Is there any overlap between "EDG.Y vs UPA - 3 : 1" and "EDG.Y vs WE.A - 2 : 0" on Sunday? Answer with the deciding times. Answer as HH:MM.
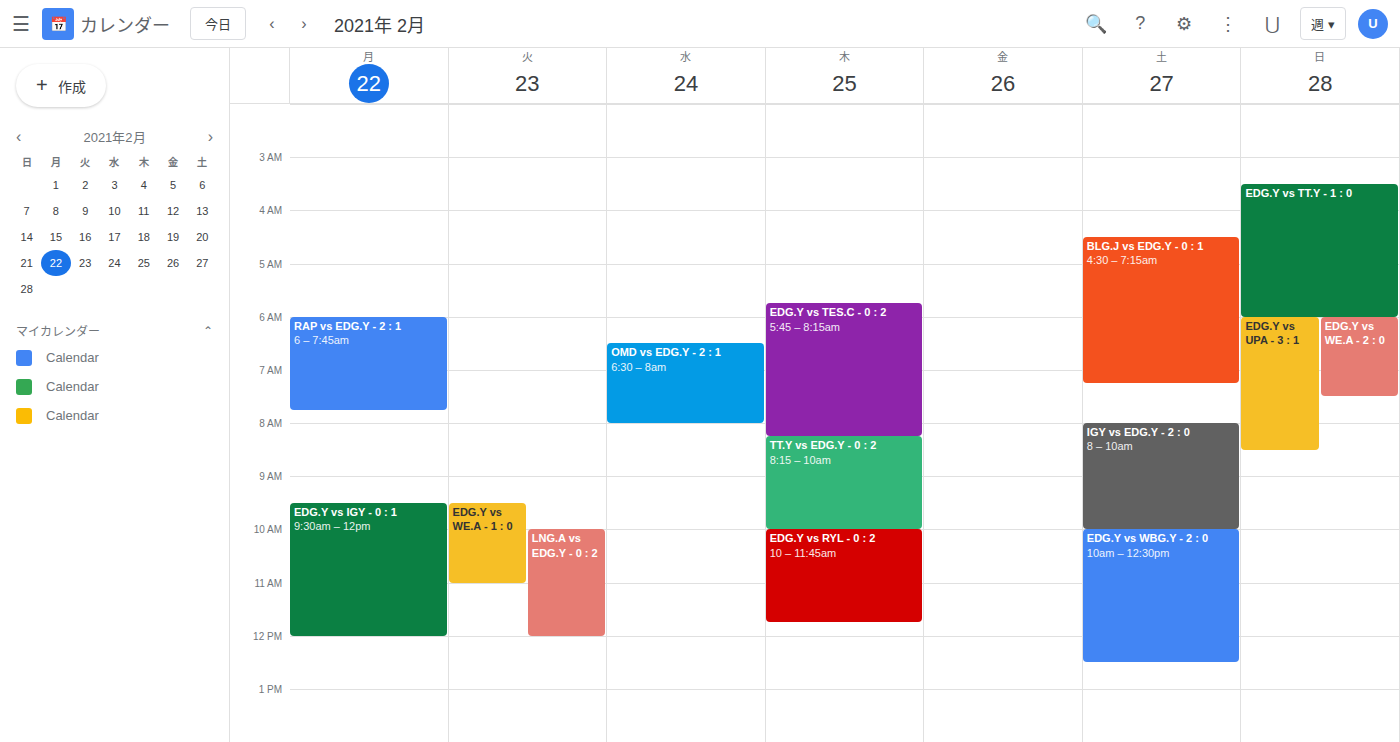
"EDG.Y vs UPA - 3 : 1" starts at 06:00, before "EDG.Y vs WE.A - 2 : 0" ends at 07:30 -- they overlap.